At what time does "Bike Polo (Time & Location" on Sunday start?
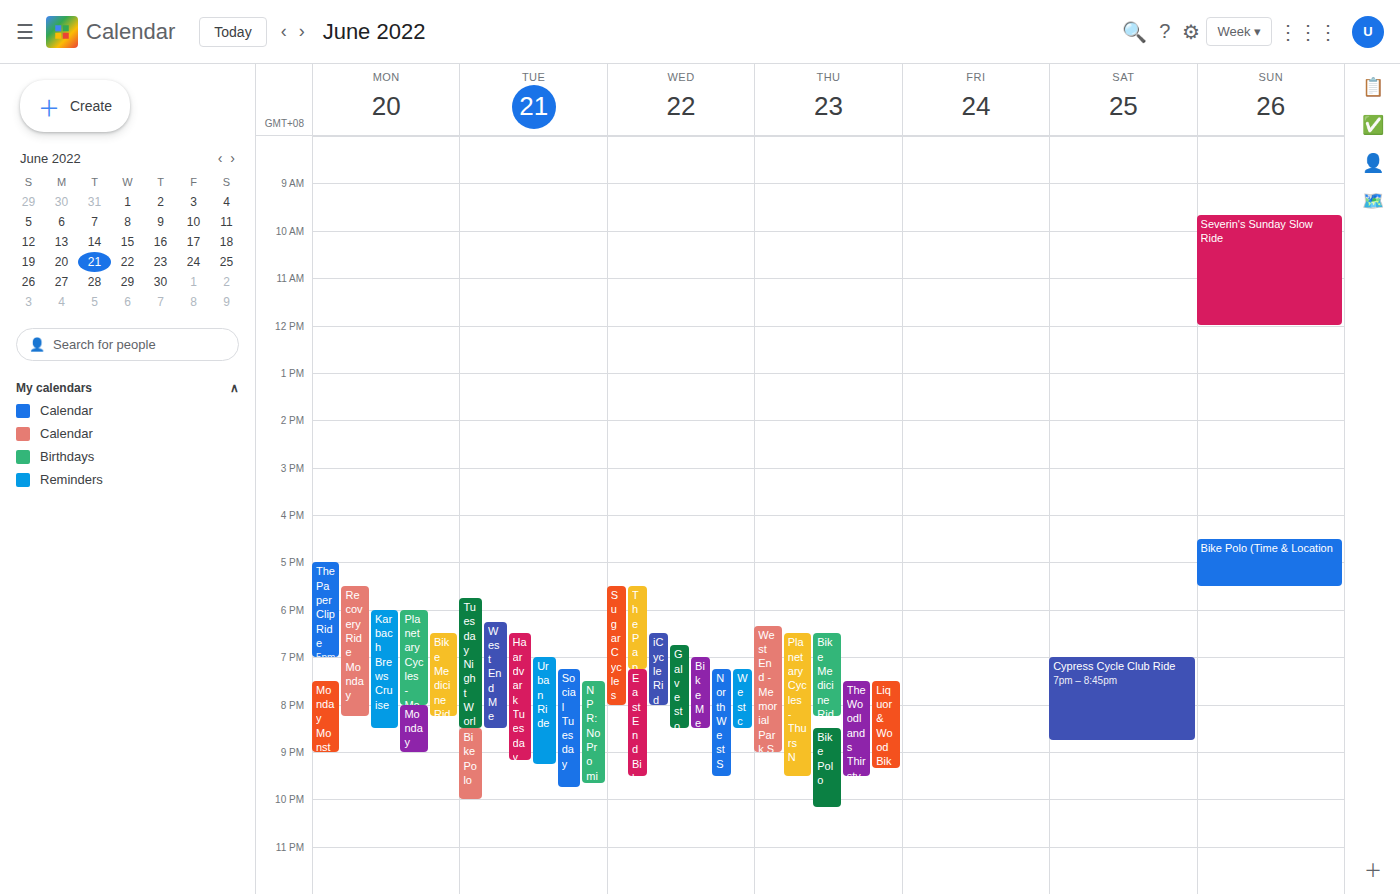
4:30 PM